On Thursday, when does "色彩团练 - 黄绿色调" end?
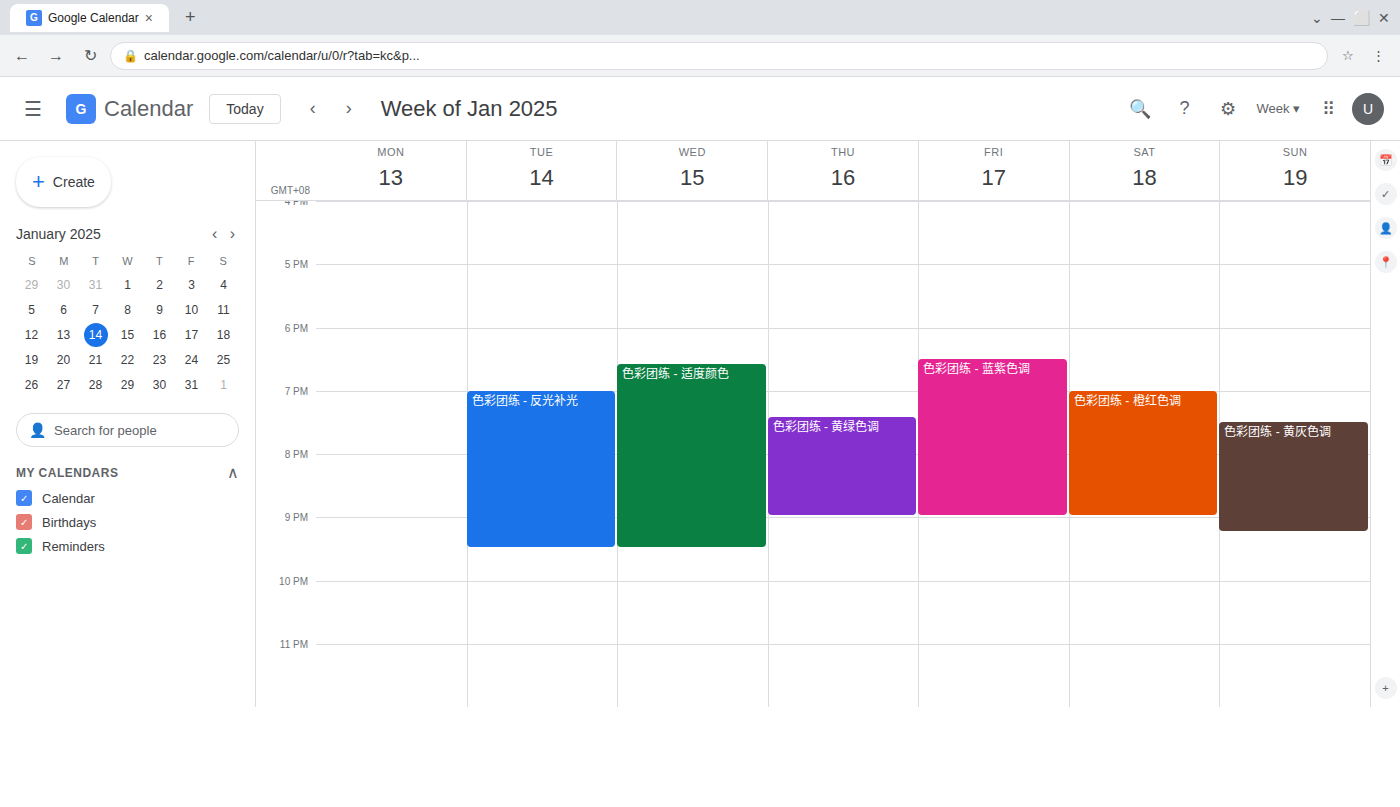
9:00 PM